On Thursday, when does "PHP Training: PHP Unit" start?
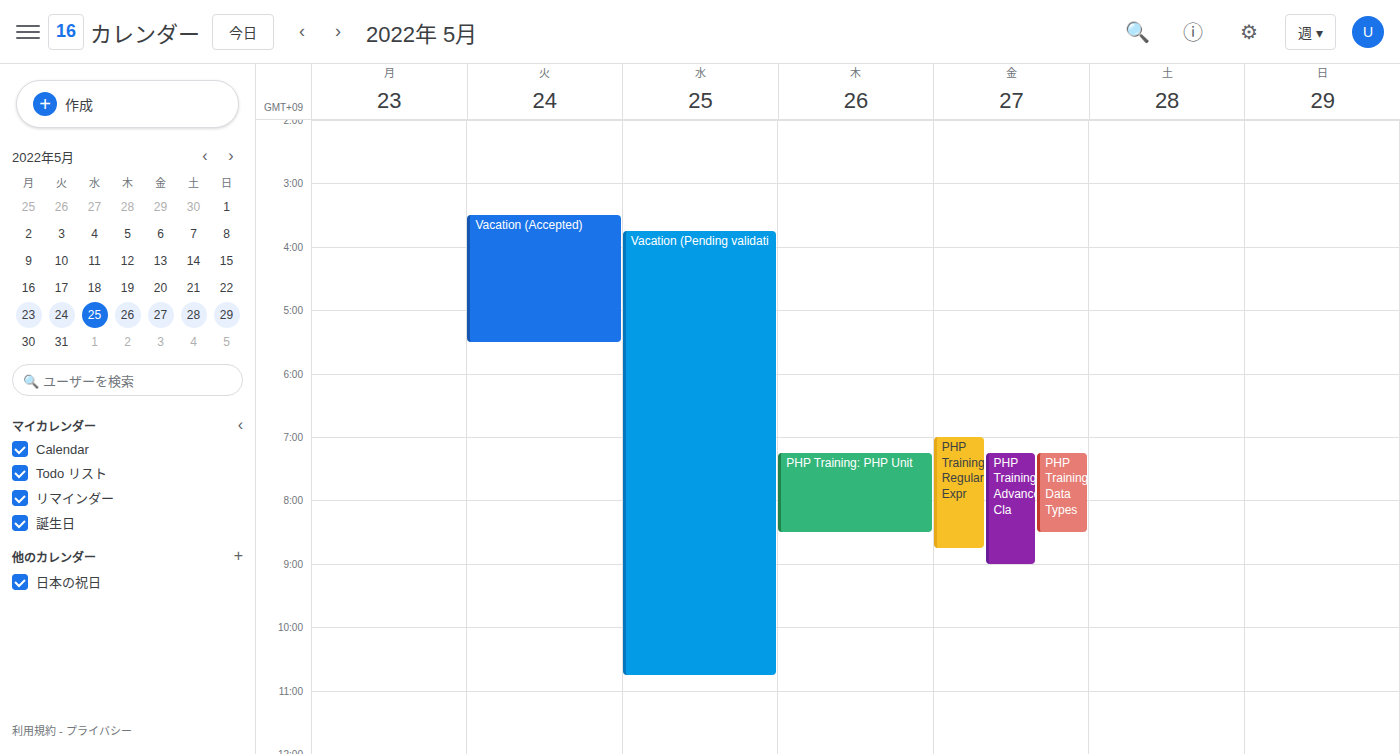
7:15 AM